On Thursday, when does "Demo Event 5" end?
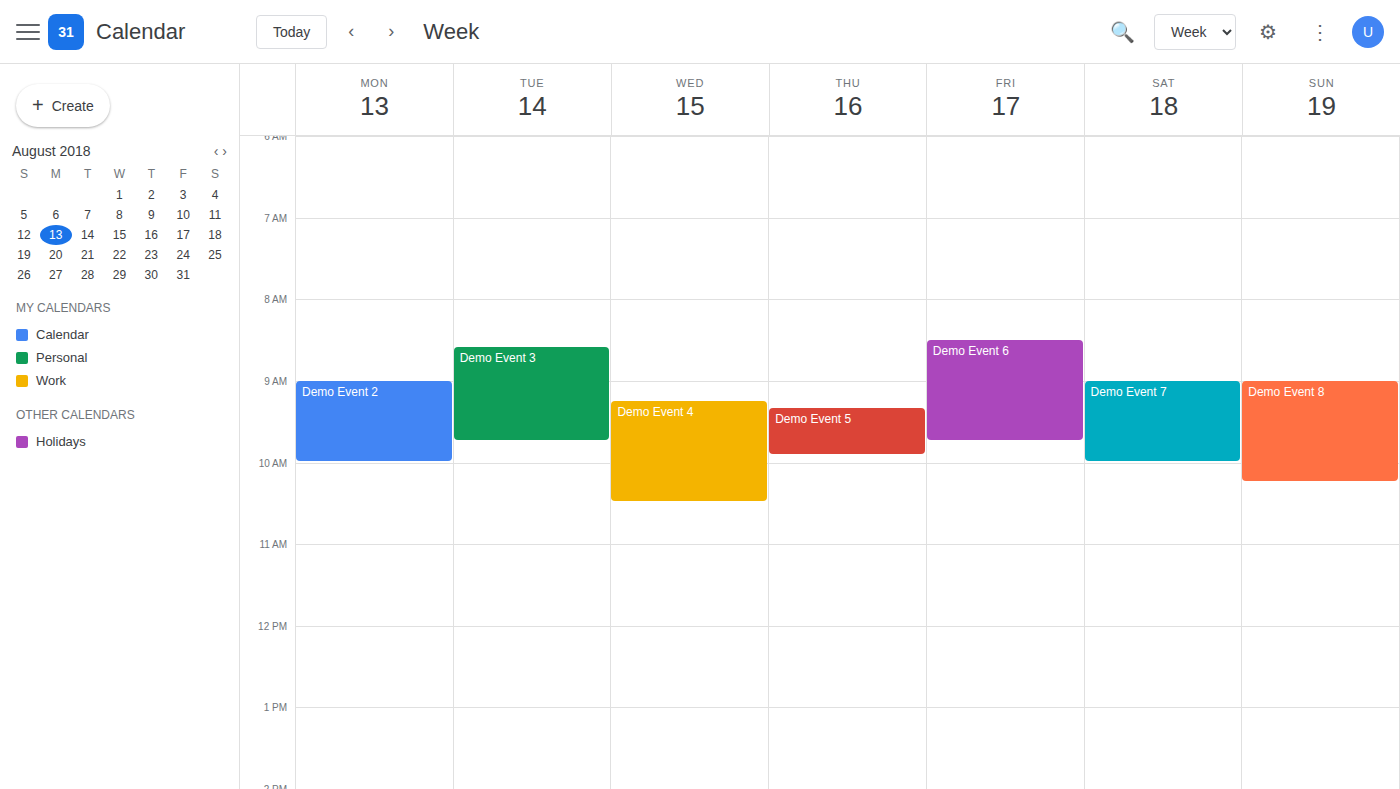
9:55 AM